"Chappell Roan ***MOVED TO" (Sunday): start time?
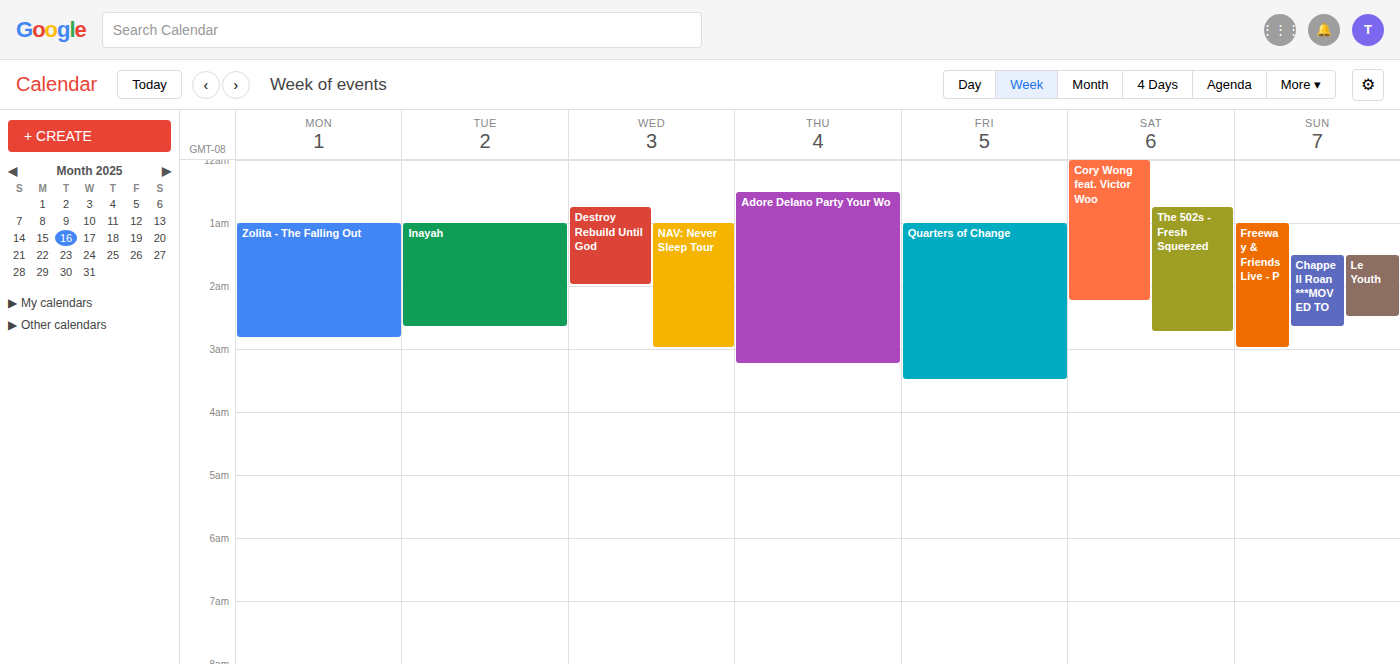
1:30 AM